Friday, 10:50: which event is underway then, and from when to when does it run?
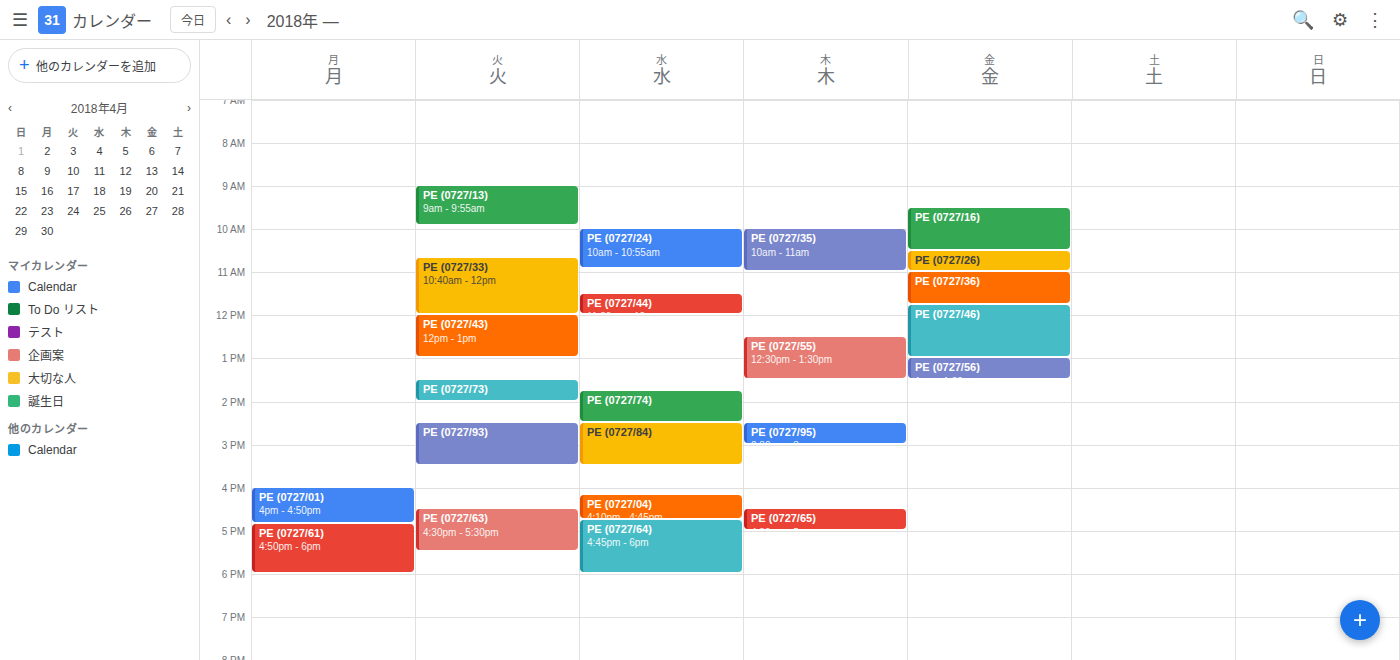
"PE (0727/26)", 10:30 to 11:00